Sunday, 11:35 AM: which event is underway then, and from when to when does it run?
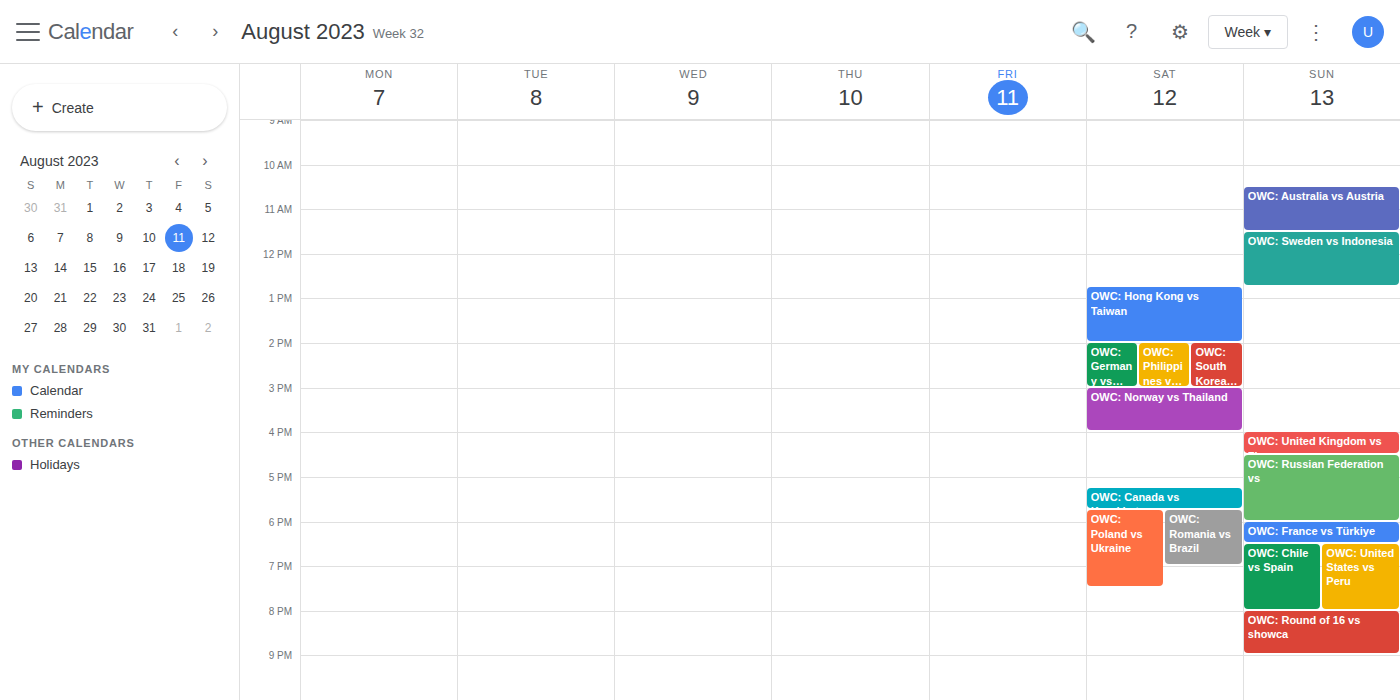
"OWC: Sweden vs Indonesia", 11:30 AM to 12:45 PM